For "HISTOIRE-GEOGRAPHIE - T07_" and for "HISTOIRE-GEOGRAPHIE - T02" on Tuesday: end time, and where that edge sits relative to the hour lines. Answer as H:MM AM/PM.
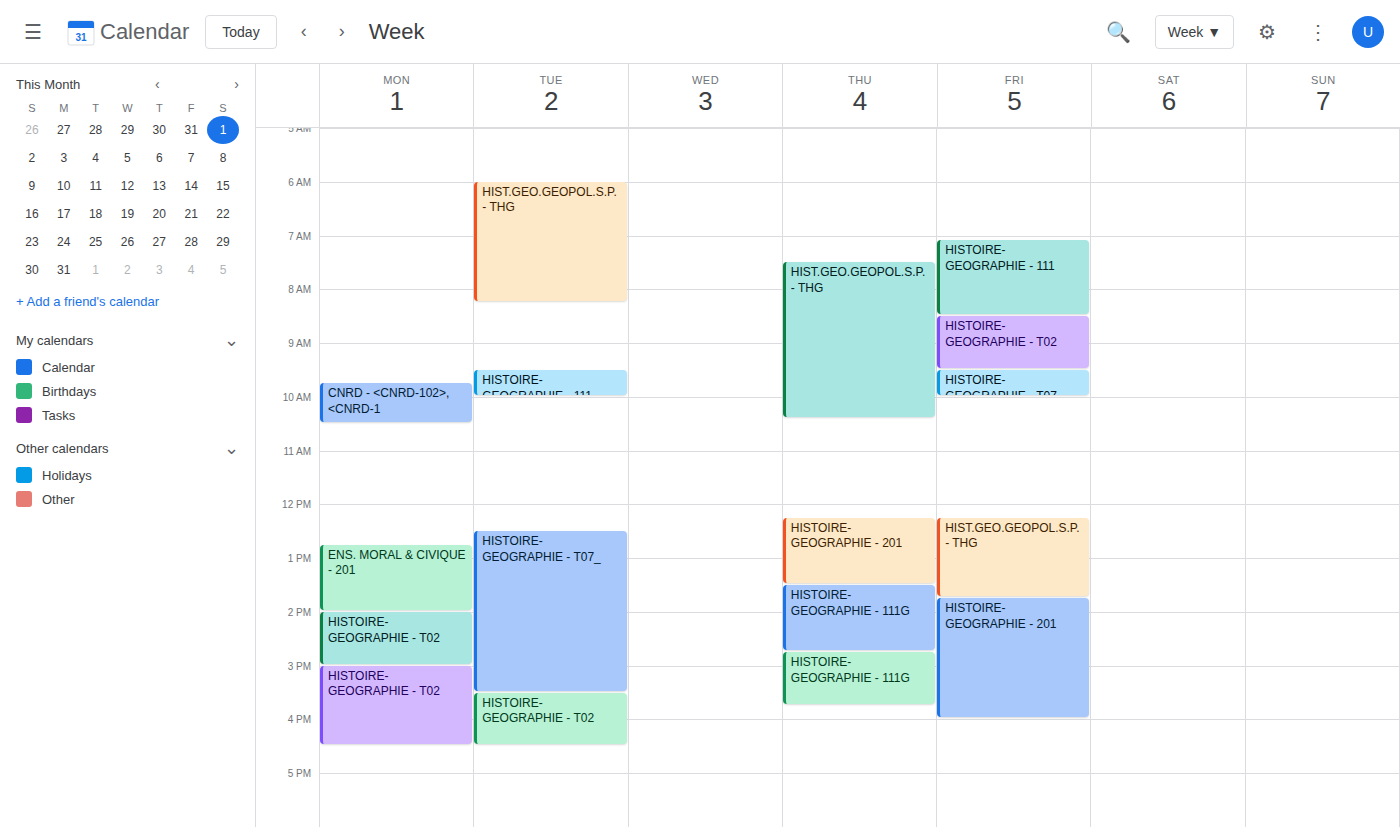
"HISTOIRE-GEOGRAPHIE - T07_": 3:30 PM, halfway between the 3 PM and 4 PM lines. "HISTOIRE-GEOGRAPHIE - T02": 4:30 PM, halfway between the 4 PM and 5 PM lines.